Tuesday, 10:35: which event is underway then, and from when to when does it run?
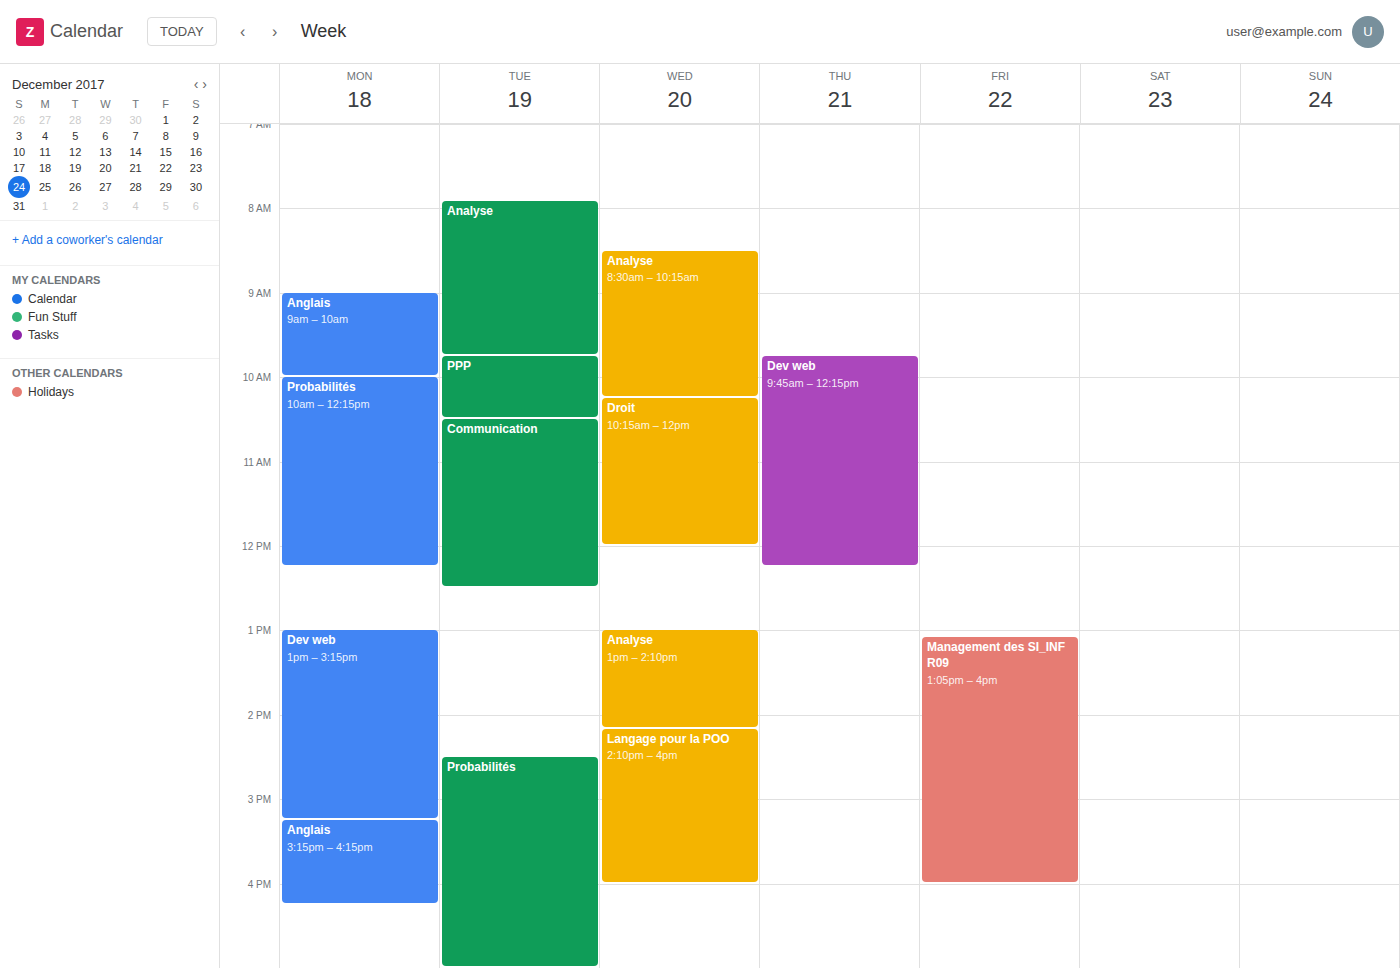
"Communication", 10:30 to 12:30